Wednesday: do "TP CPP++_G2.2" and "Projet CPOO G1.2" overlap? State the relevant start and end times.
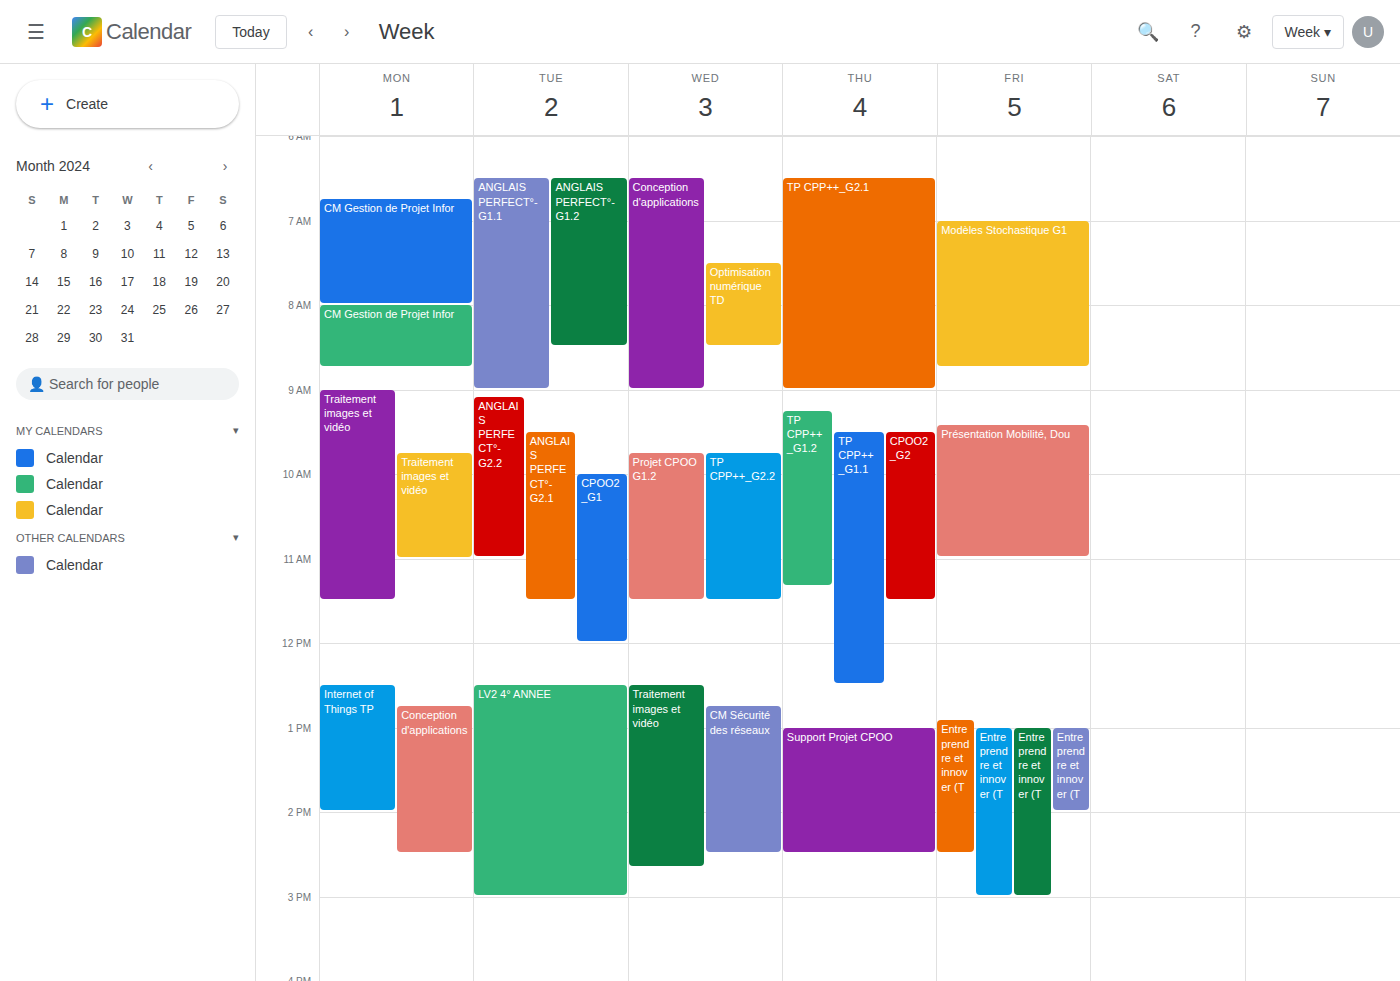
"Projet CPOO G1.2" runs 09:45 to 11:30, inside "TP CPP++_G2.2" -- they overlap.